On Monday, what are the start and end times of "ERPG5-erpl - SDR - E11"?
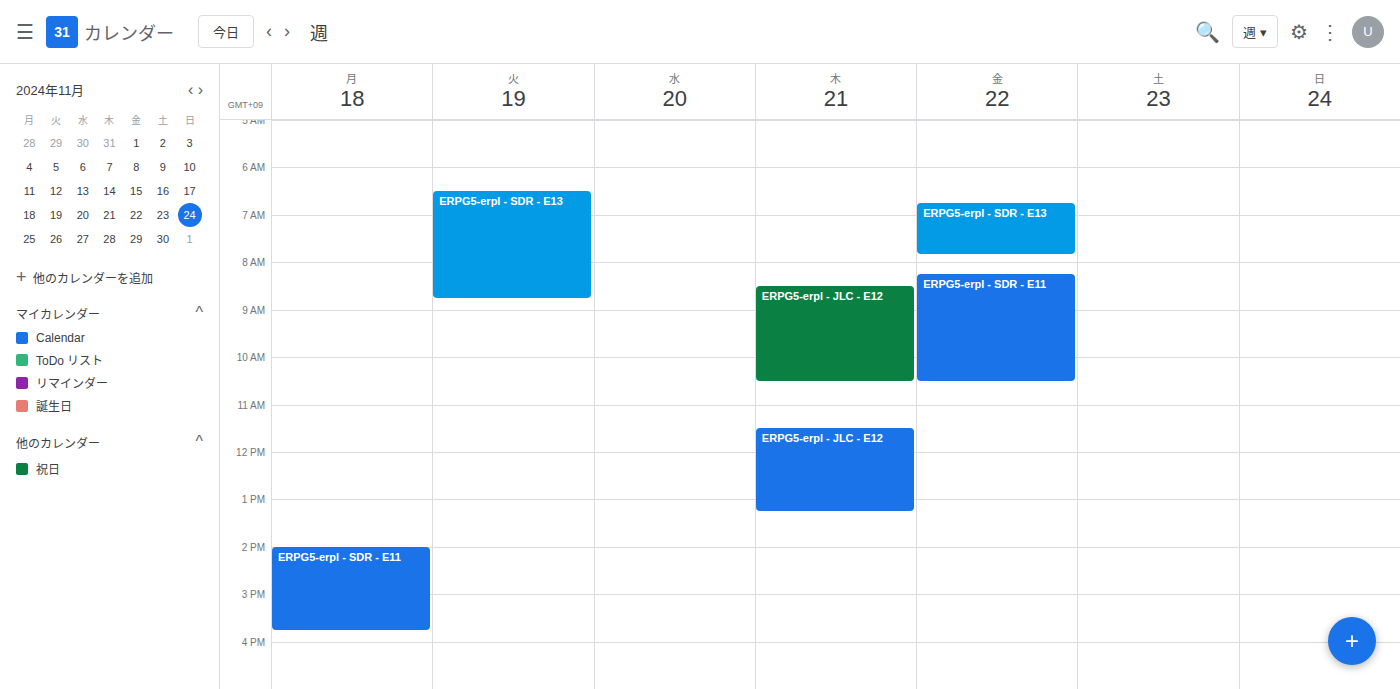
2:00 PM to 3:45 PM